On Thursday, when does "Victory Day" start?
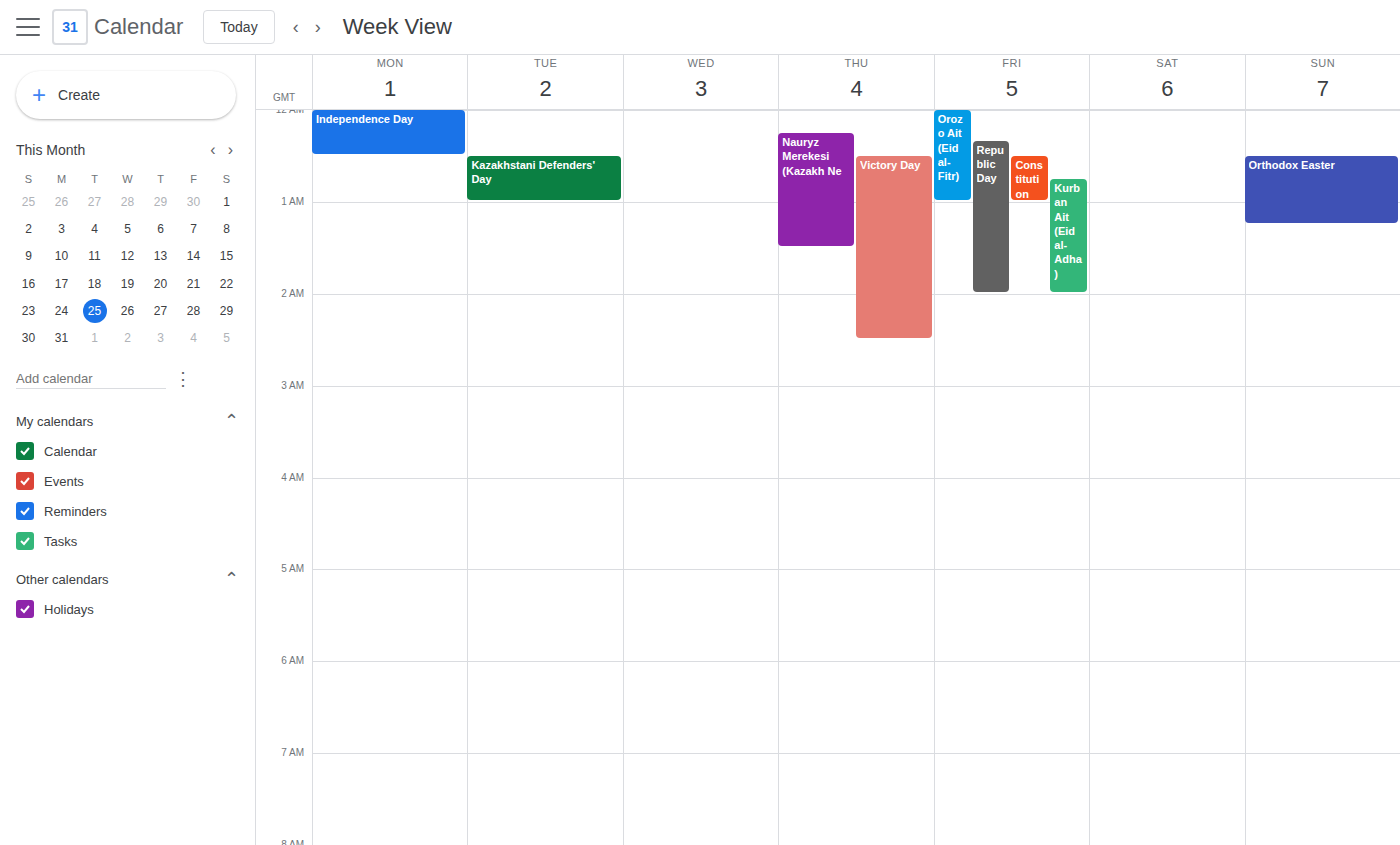
12:30 AM